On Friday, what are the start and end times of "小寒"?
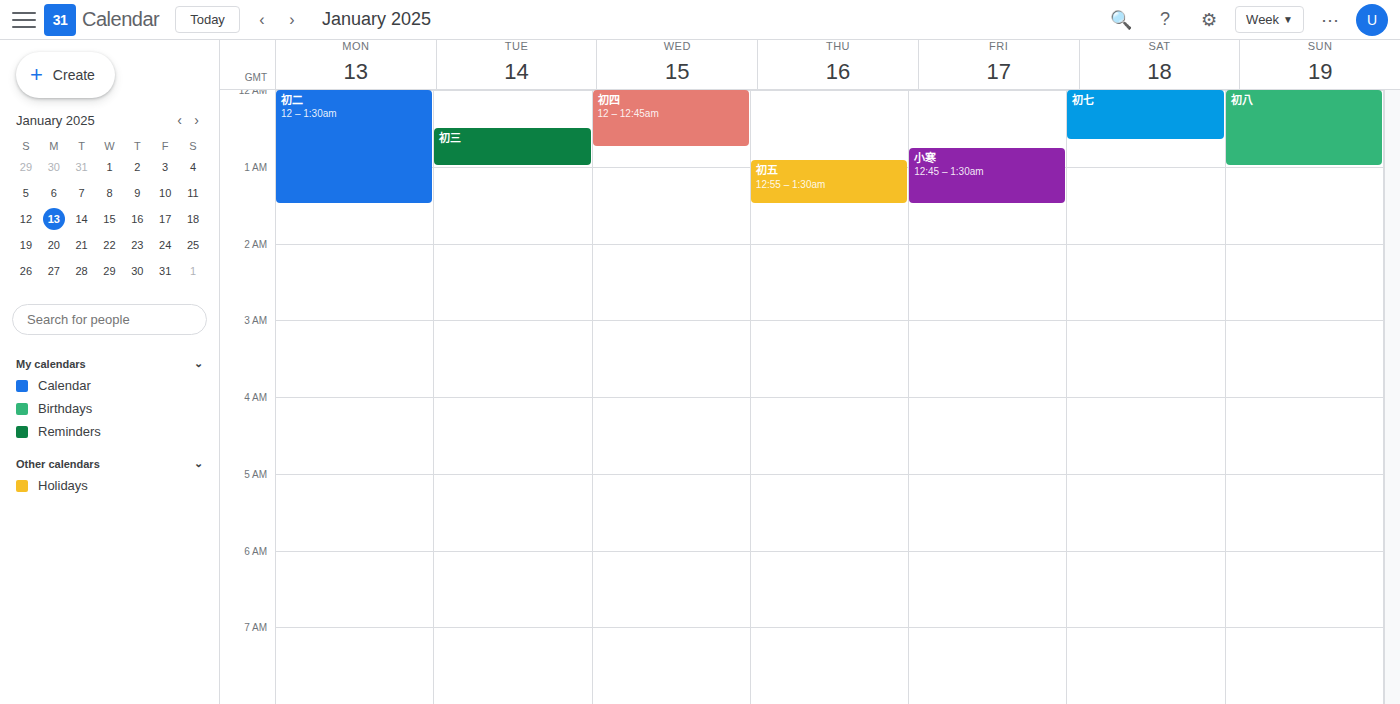
12:45 AM to 1:30 AM